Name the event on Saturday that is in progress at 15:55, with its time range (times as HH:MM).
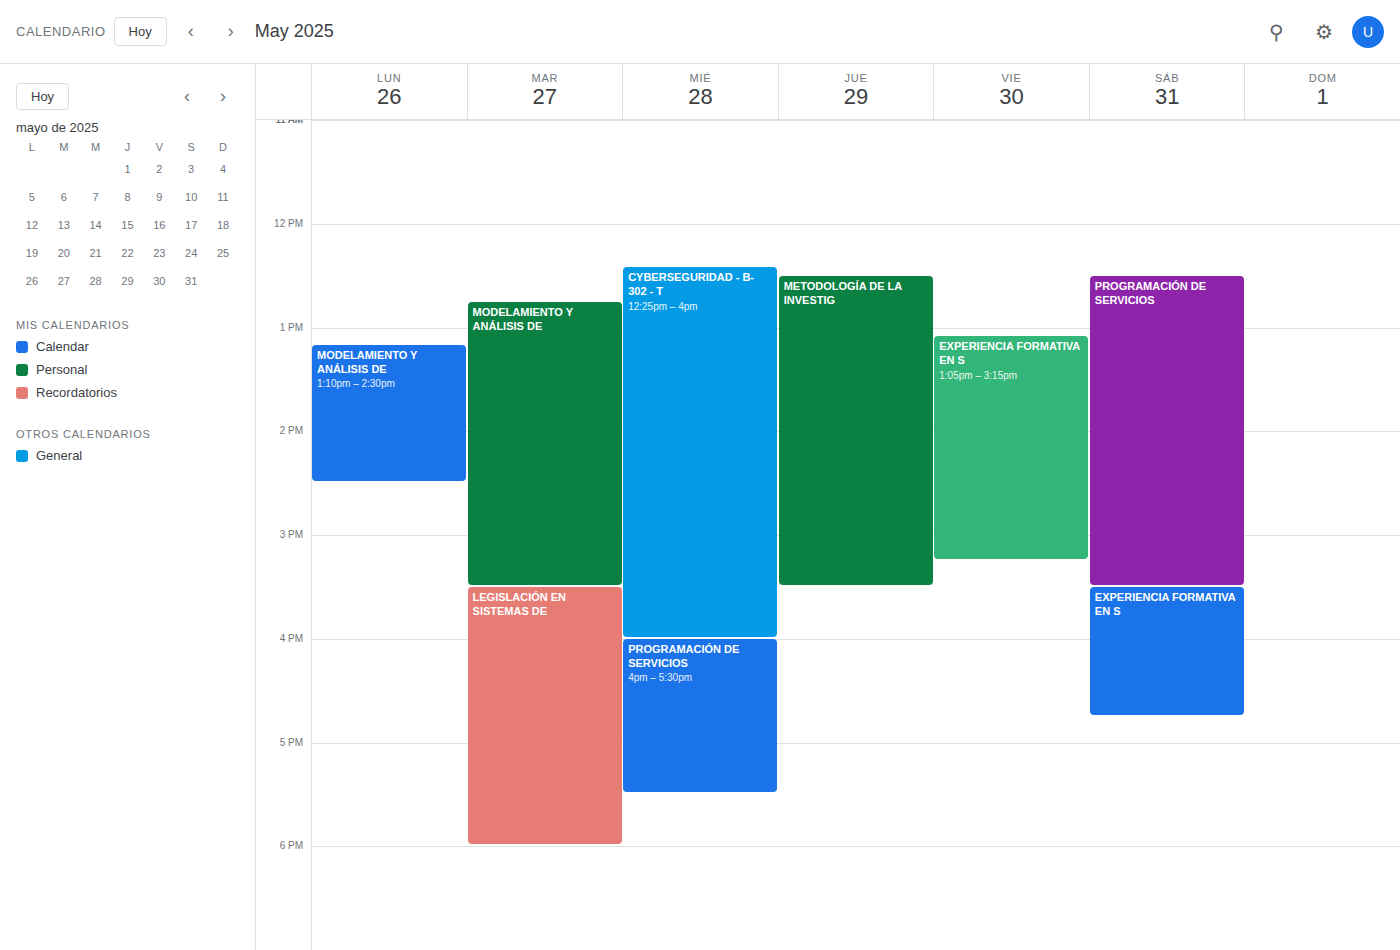
"EXPERIENCIA FORMATIVA EN S", 15:30 to 16:45